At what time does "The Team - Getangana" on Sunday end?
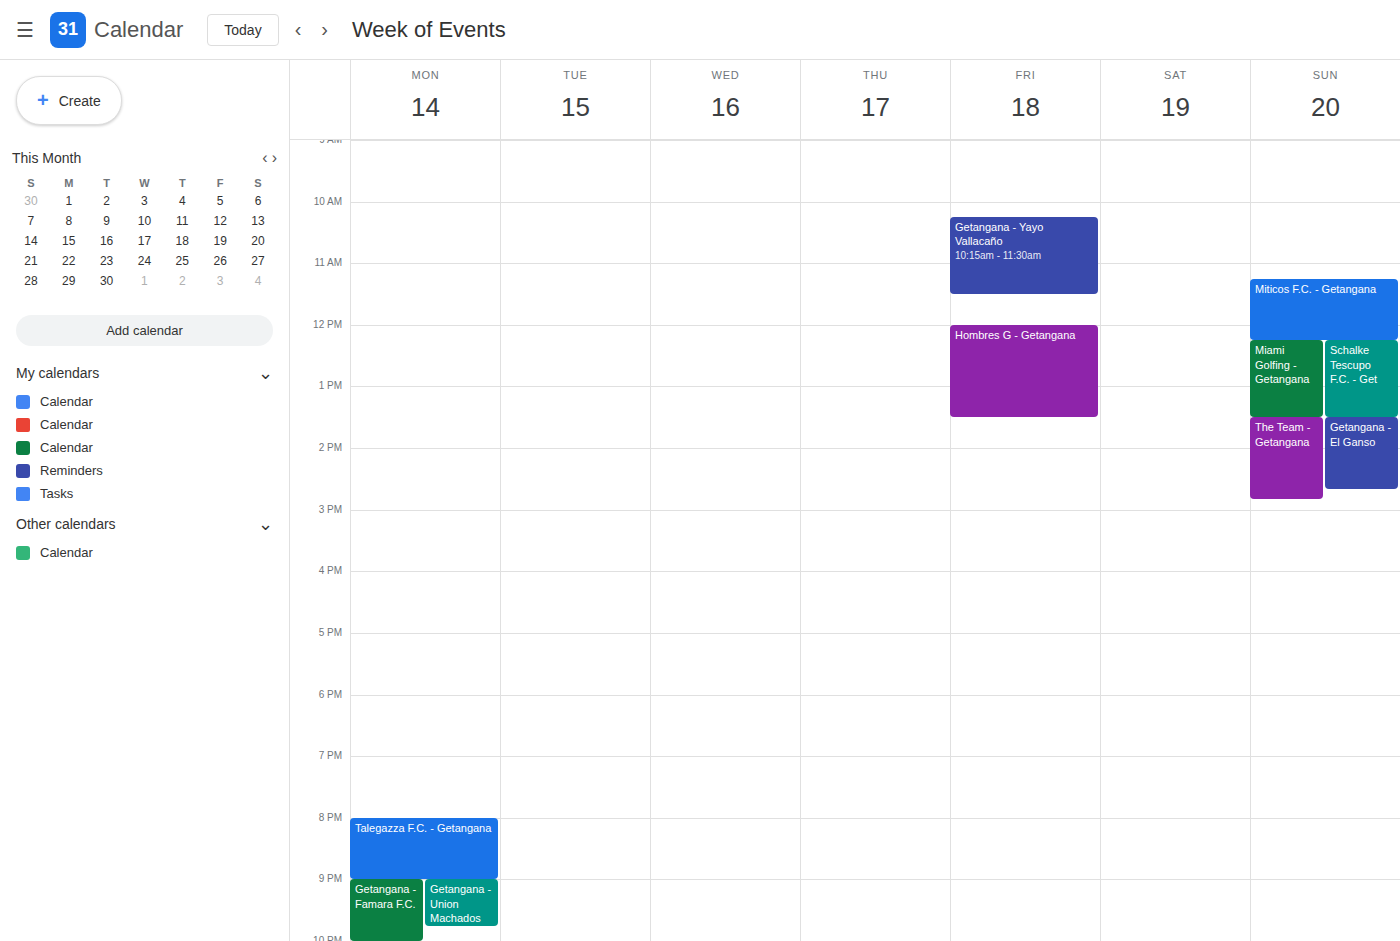
2:50 PM